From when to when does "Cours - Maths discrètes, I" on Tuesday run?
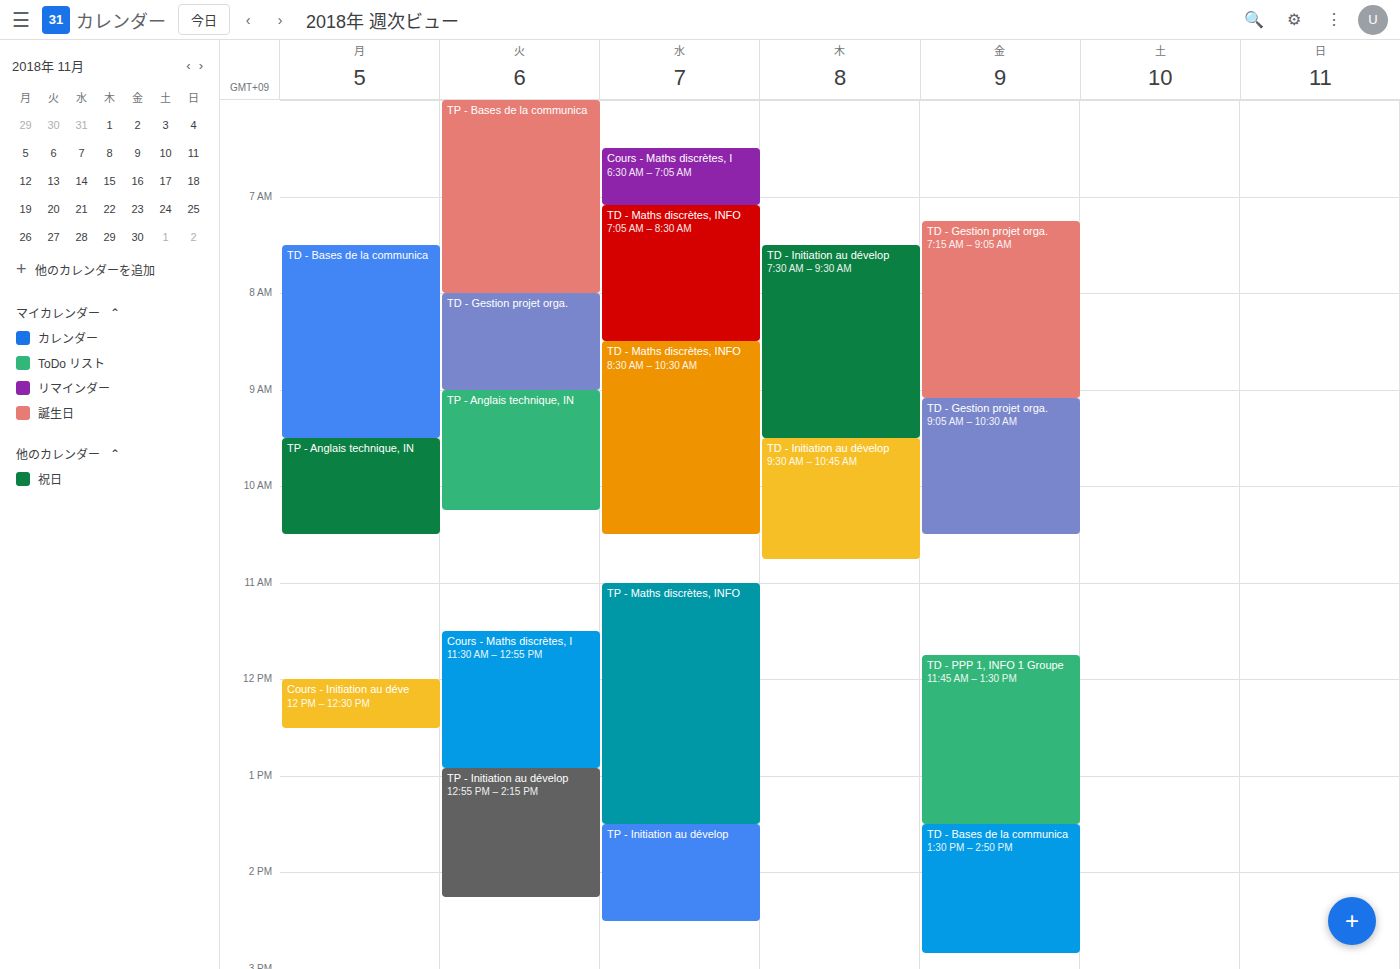
11:30 AM to 12:55 PM